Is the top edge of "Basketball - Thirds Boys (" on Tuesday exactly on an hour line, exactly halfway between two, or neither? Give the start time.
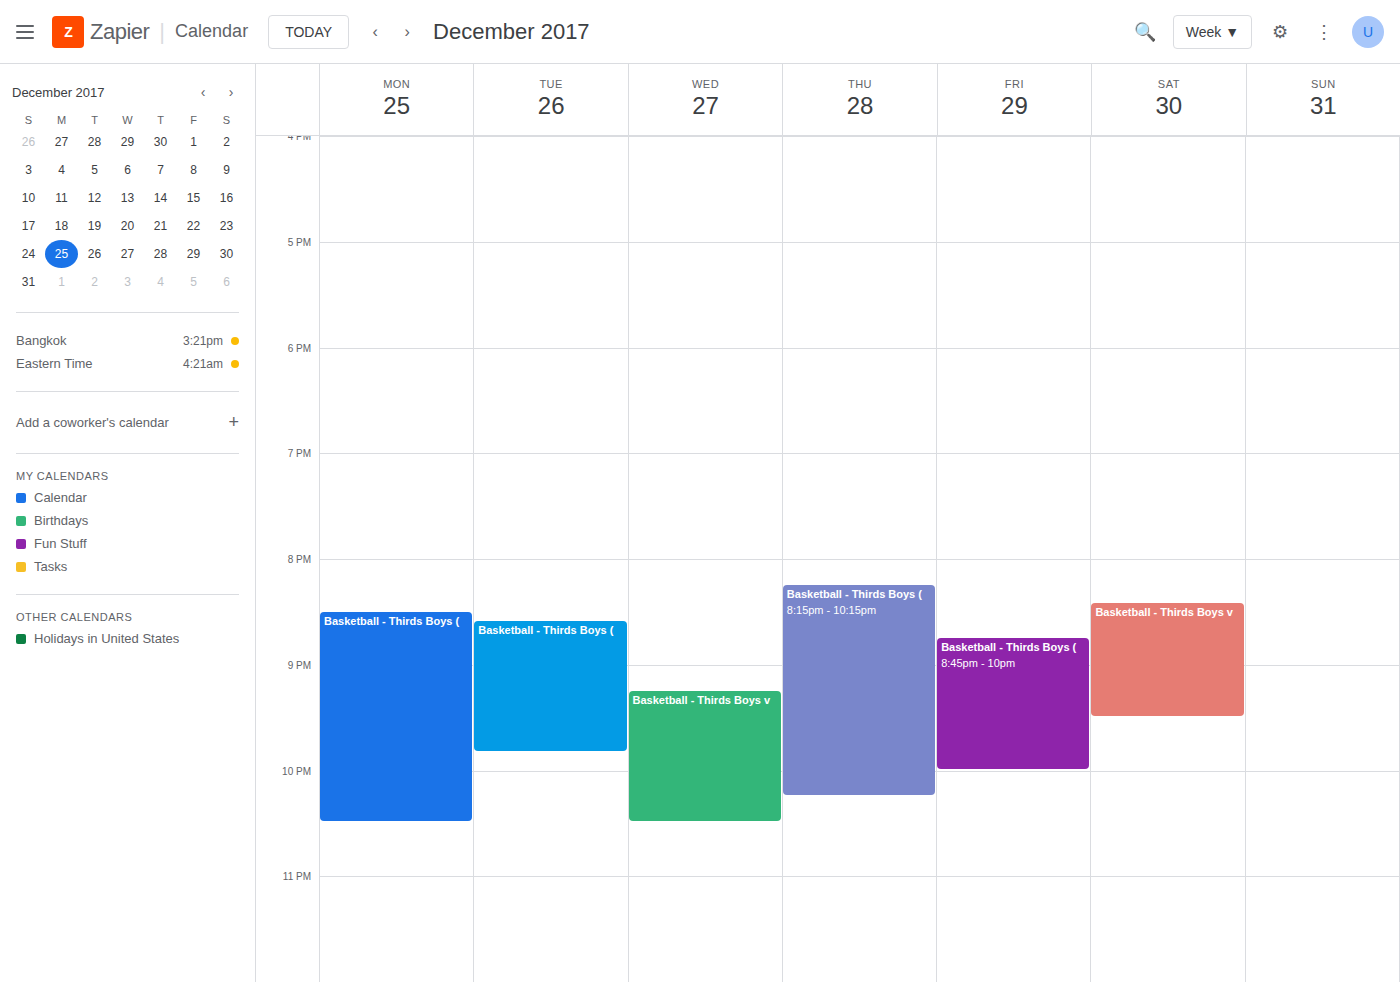
20:35 -- neither: 35 minutes below the 20:00 line and 25 minutes above the 21:00 line.